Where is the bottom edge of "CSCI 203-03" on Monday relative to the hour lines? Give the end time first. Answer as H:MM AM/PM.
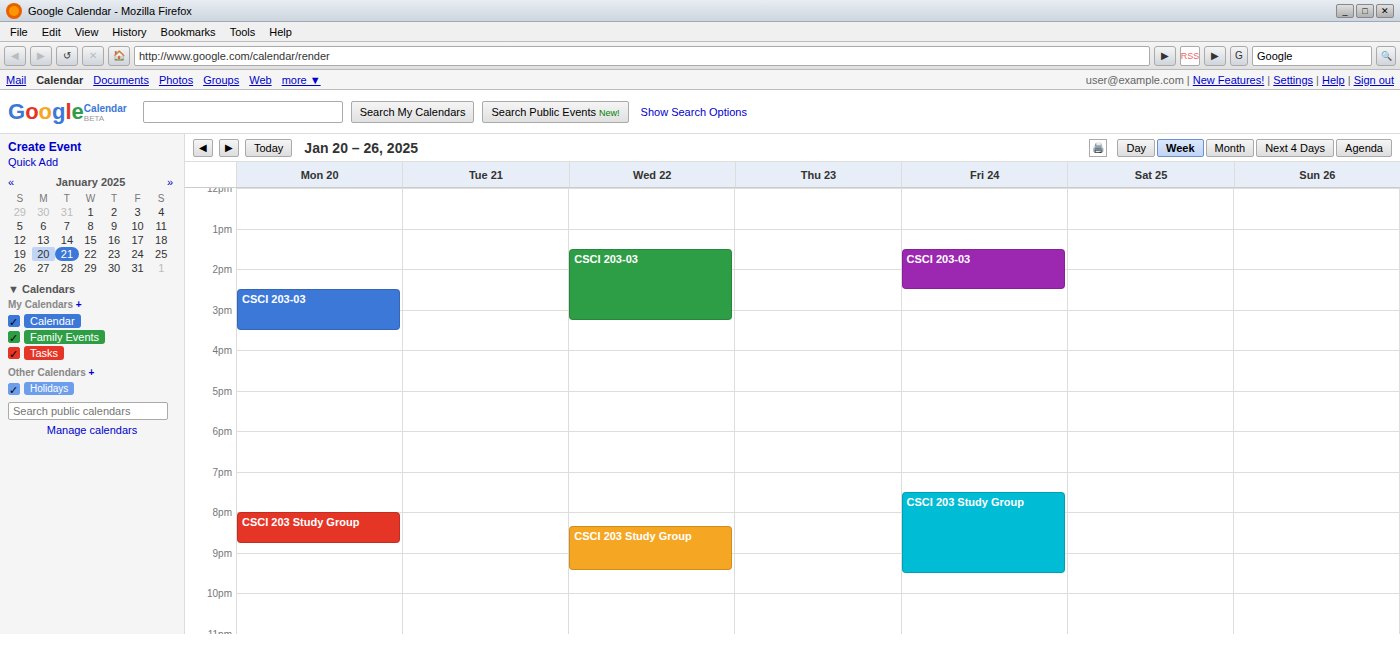
3:30 PM -- halfway between the 3 PM and 4 PM lines.